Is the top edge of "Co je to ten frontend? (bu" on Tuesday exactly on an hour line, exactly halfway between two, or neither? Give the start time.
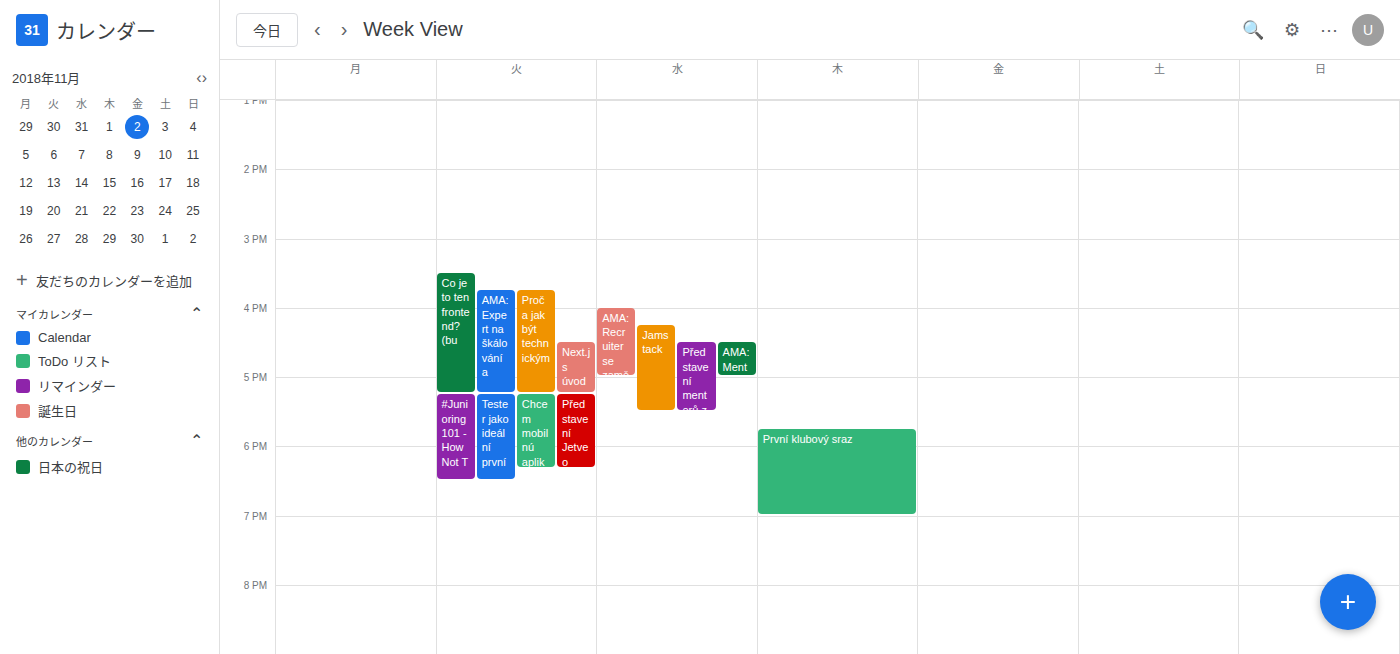
3:30 PM -- halfway between the 3 PM and 4 PM lines.